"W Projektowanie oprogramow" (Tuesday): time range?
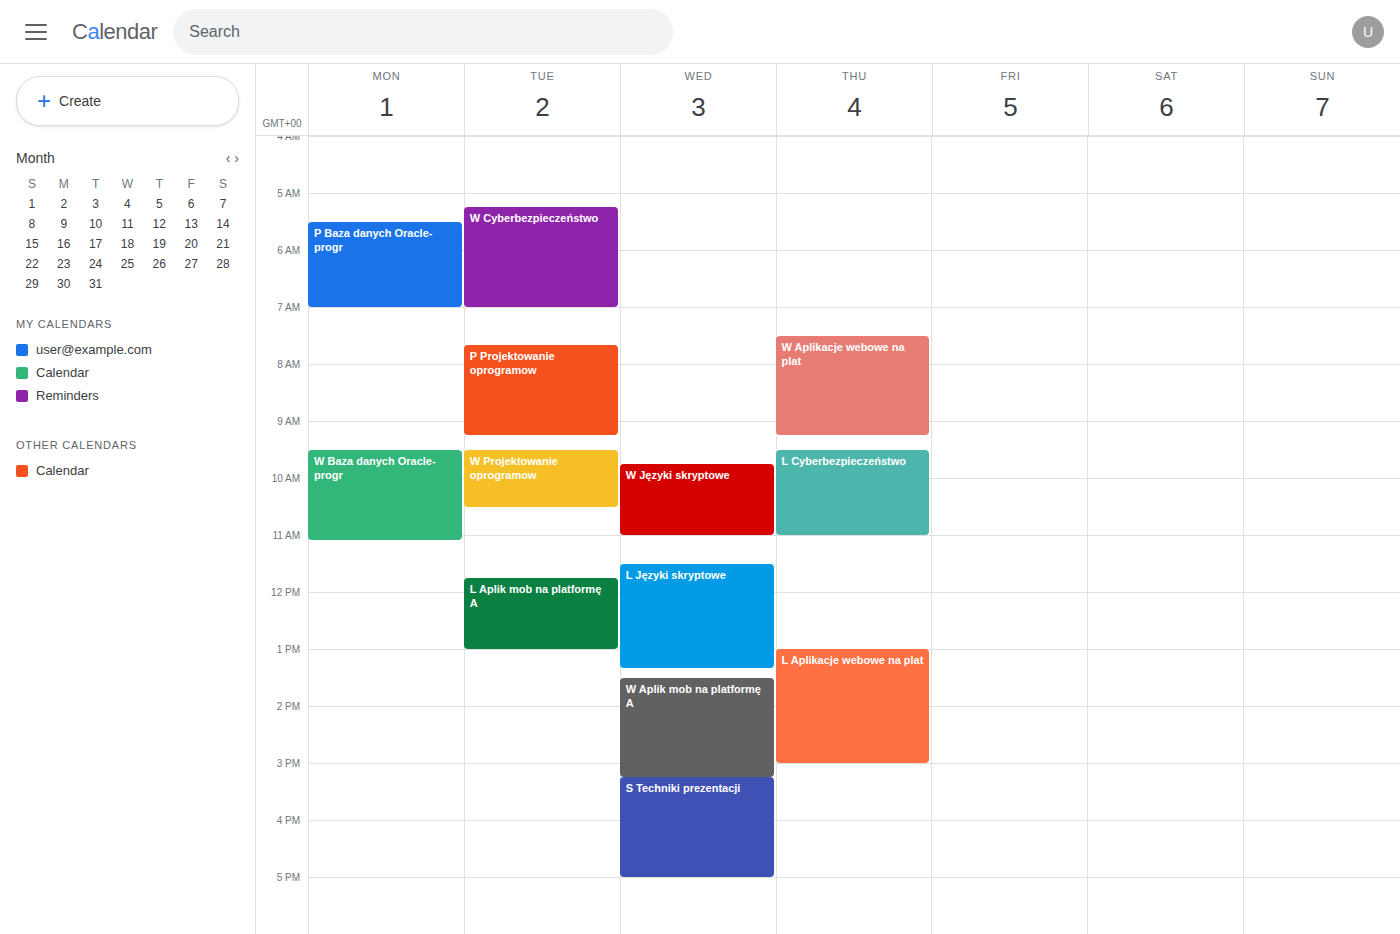
9:30 AM to 10:30 AM